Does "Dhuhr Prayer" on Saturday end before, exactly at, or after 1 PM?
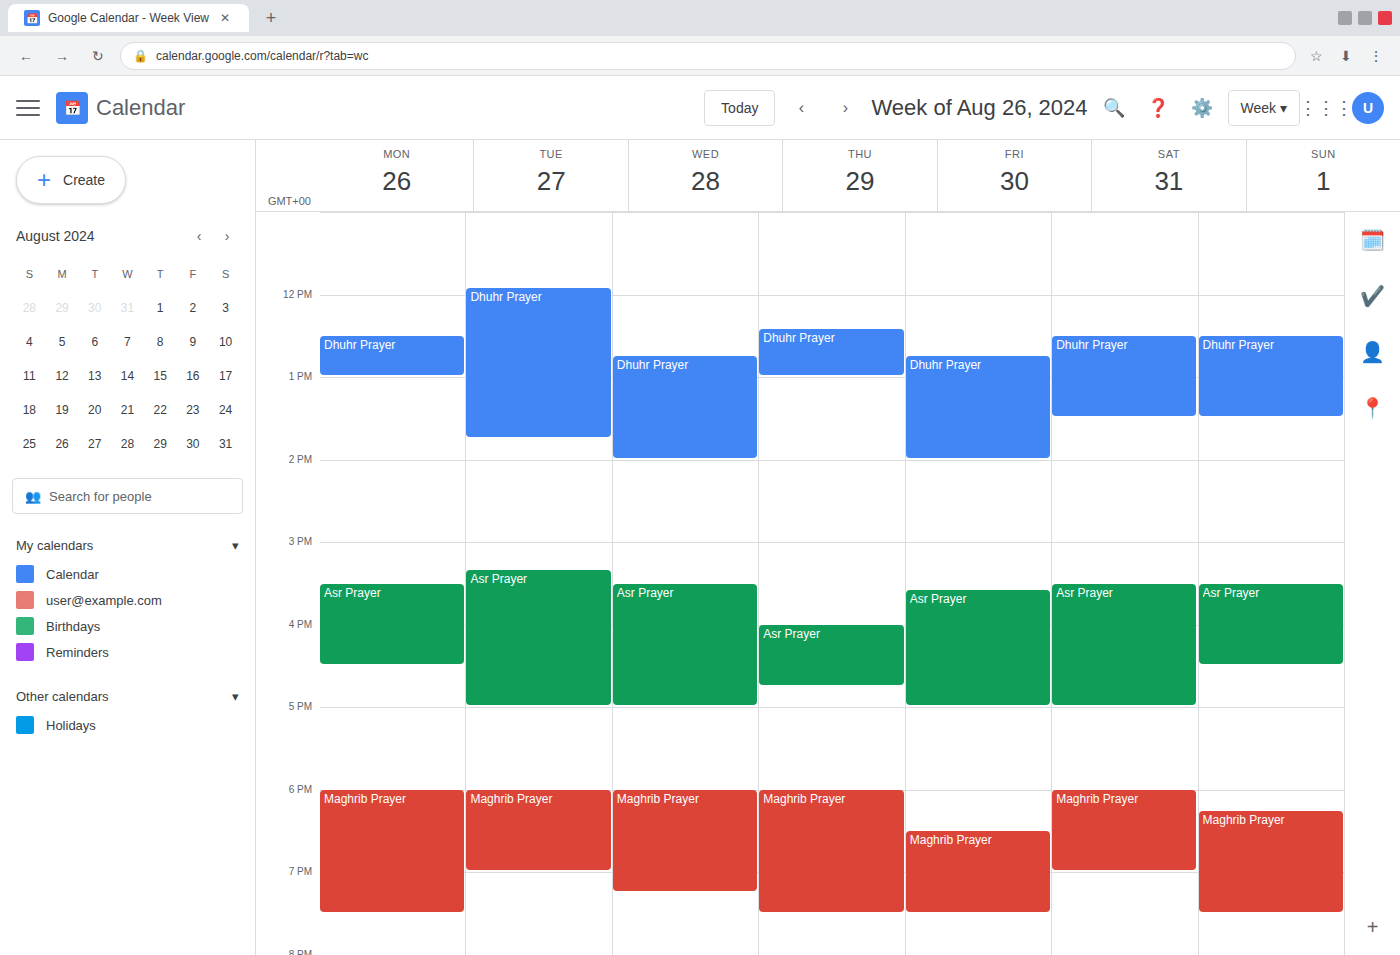
1:30 PM -- after 1 PM, 30 minutes below the 1 PM line.